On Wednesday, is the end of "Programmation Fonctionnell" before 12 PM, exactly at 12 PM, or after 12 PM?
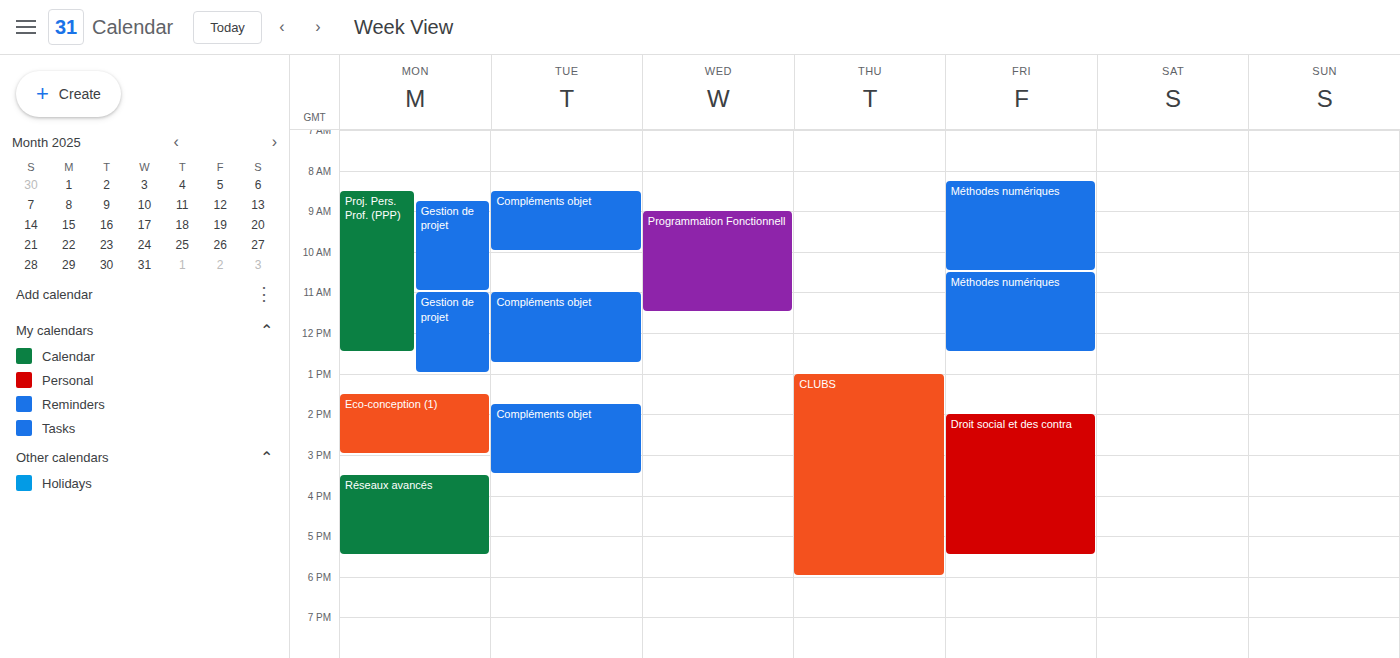
11:30 AM -- before 12 PM, 30 minutes above the 12 PM line.